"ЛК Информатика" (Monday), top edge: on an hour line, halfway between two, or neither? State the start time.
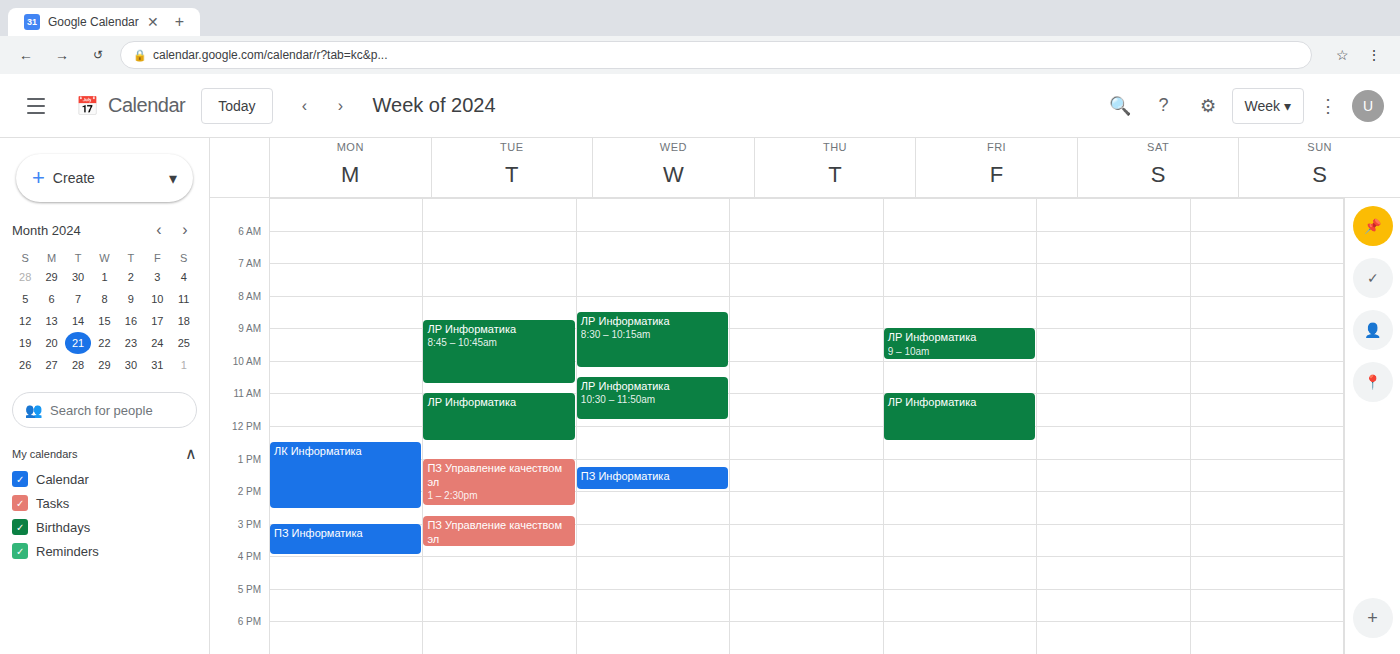
12:30 PM -- halfway between the 12 PM and 1 PM lines.